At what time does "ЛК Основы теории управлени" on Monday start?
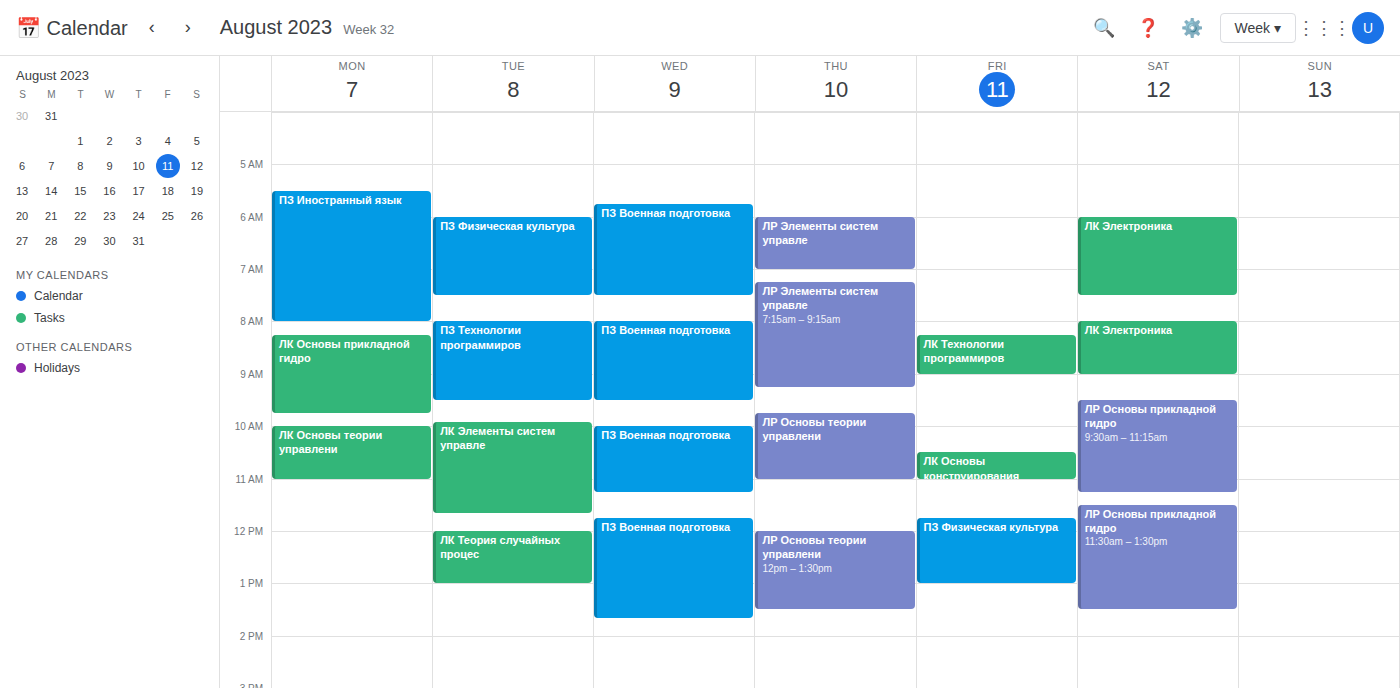
10:00 AM